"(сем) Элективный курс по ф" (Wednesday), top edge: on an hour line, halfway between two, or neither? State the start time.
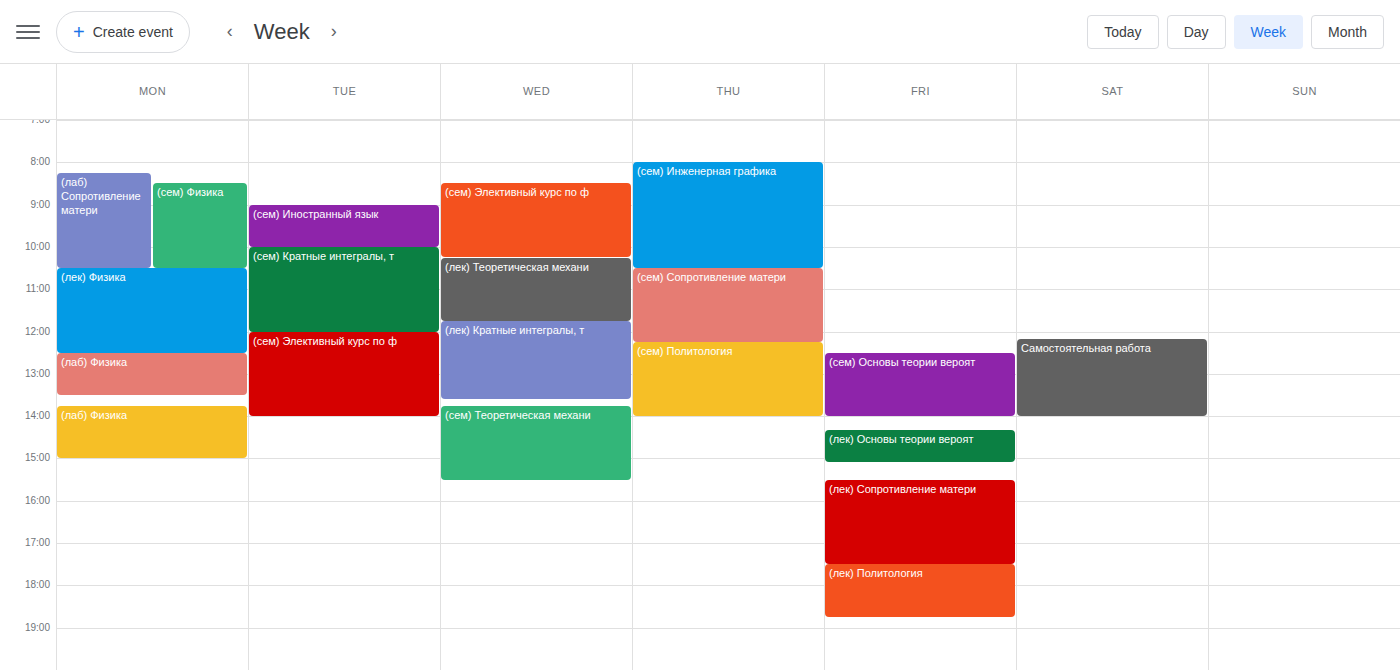
8:30 AM -- halfway between the 8 AM and 9 AM lines.